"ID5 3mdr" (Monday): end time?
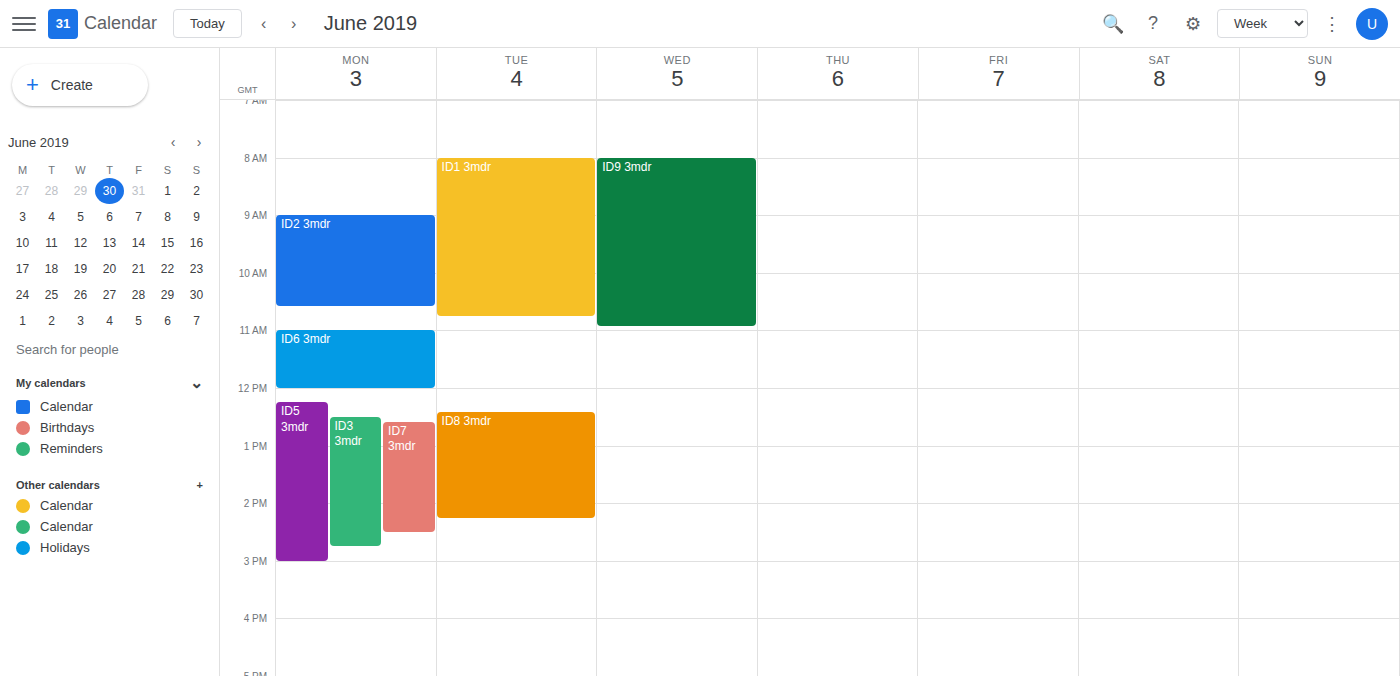
3:00 PM